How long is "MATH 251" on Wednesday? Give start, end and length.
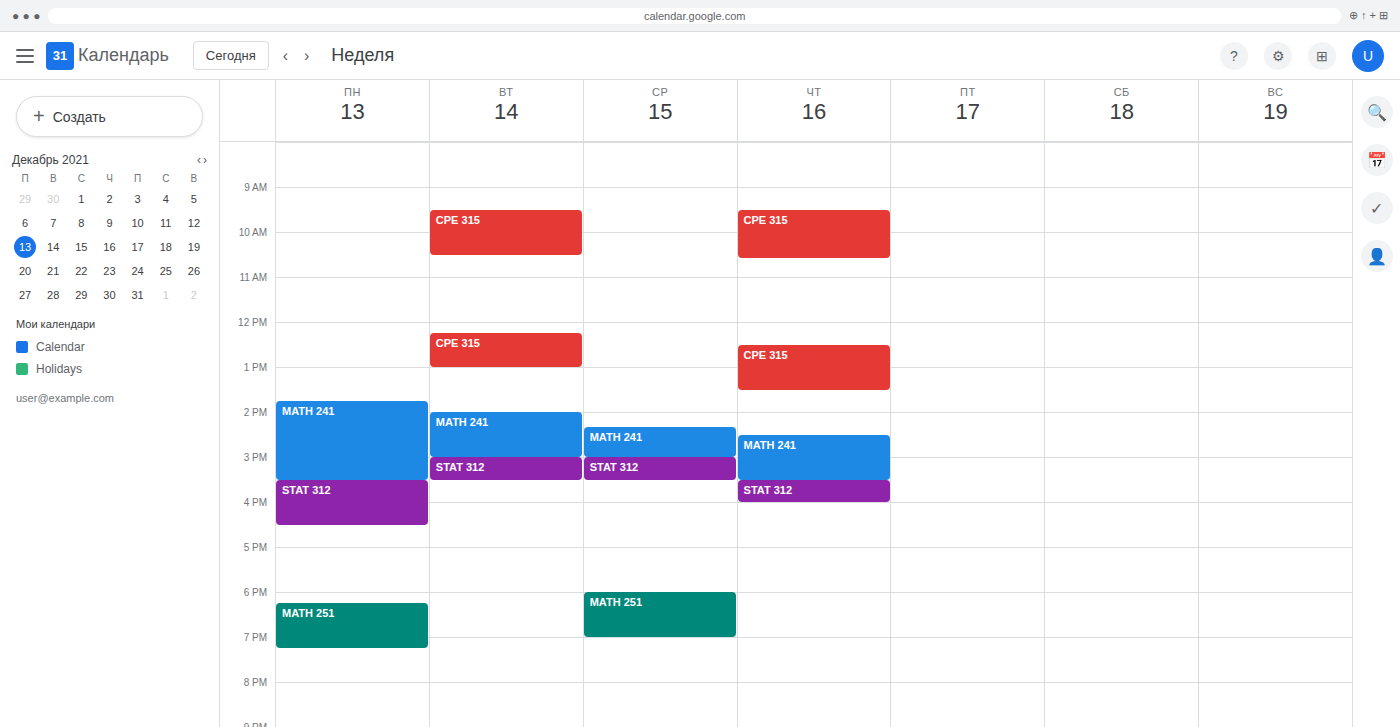
6:00 PM to 7:00 PM, 1 hour